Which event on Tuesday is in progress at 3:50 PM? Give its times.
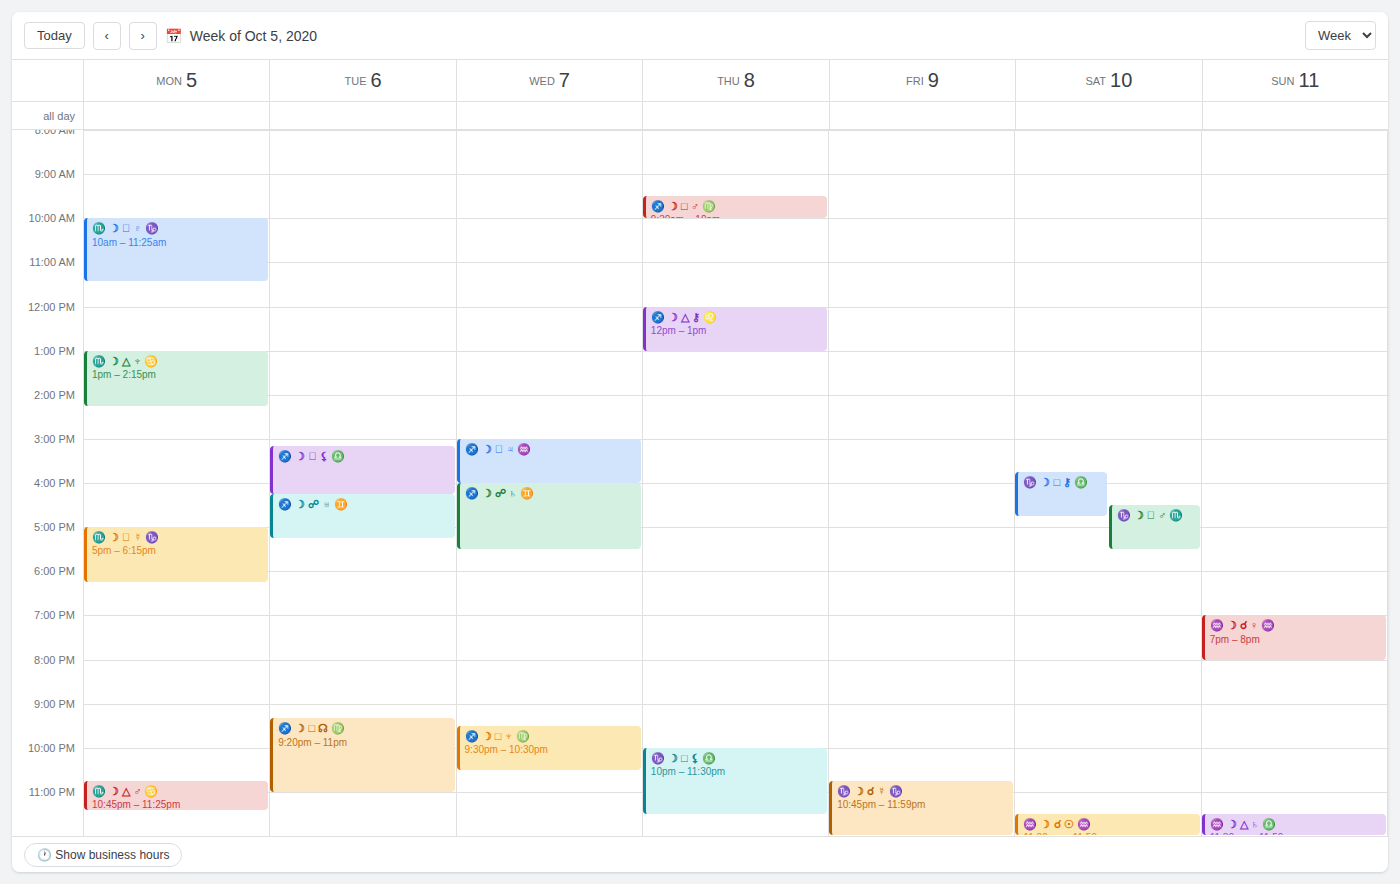
"♐️ ☽ ⚹ ⚸ ♎️", 3:10 PM to 4:15 PM